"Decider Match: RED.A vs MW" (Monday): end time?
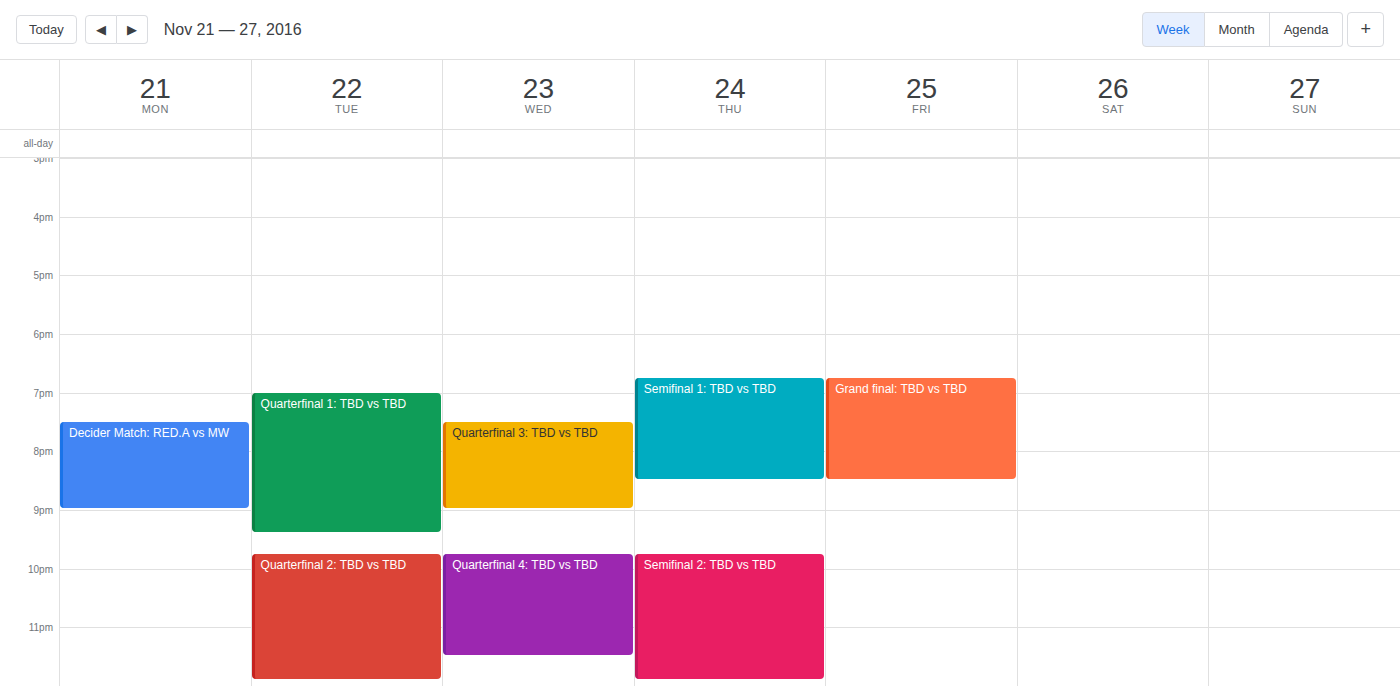
9:00 PM